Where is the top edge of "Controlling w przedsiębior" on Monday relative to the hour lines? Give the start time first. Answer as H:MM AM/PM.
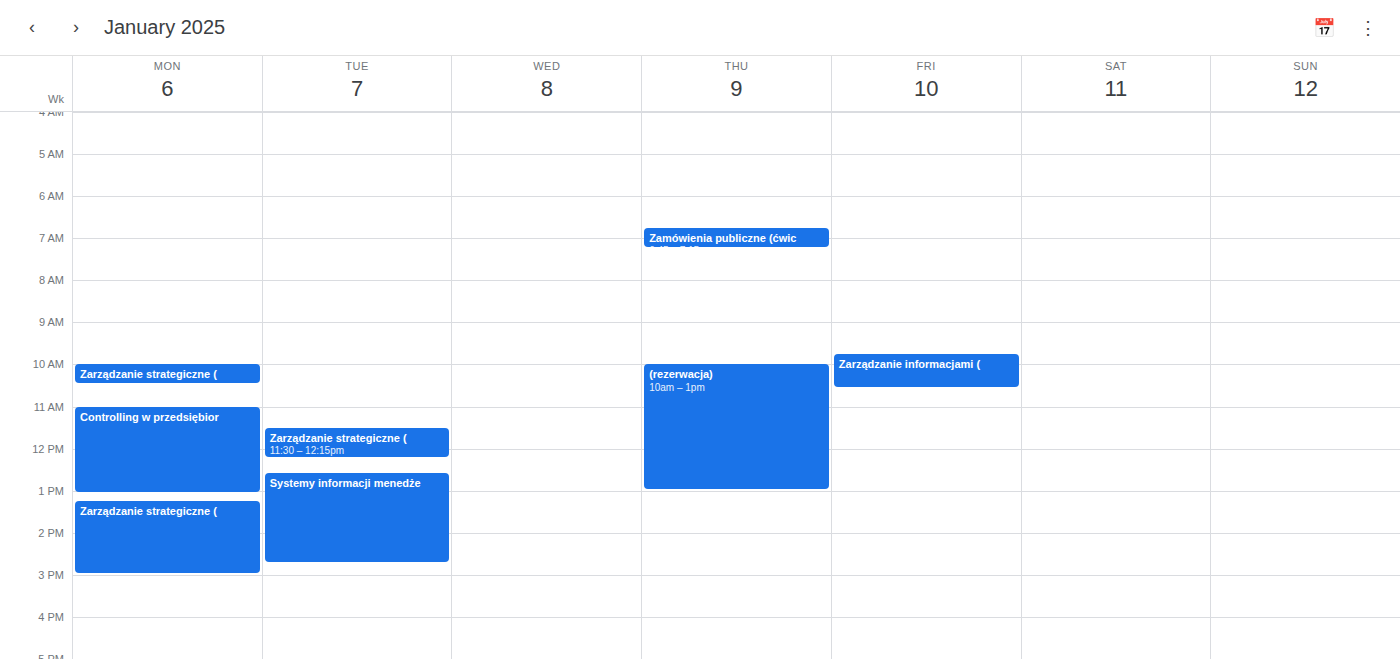
11:00 AM -- exactly on the 11 AM line.